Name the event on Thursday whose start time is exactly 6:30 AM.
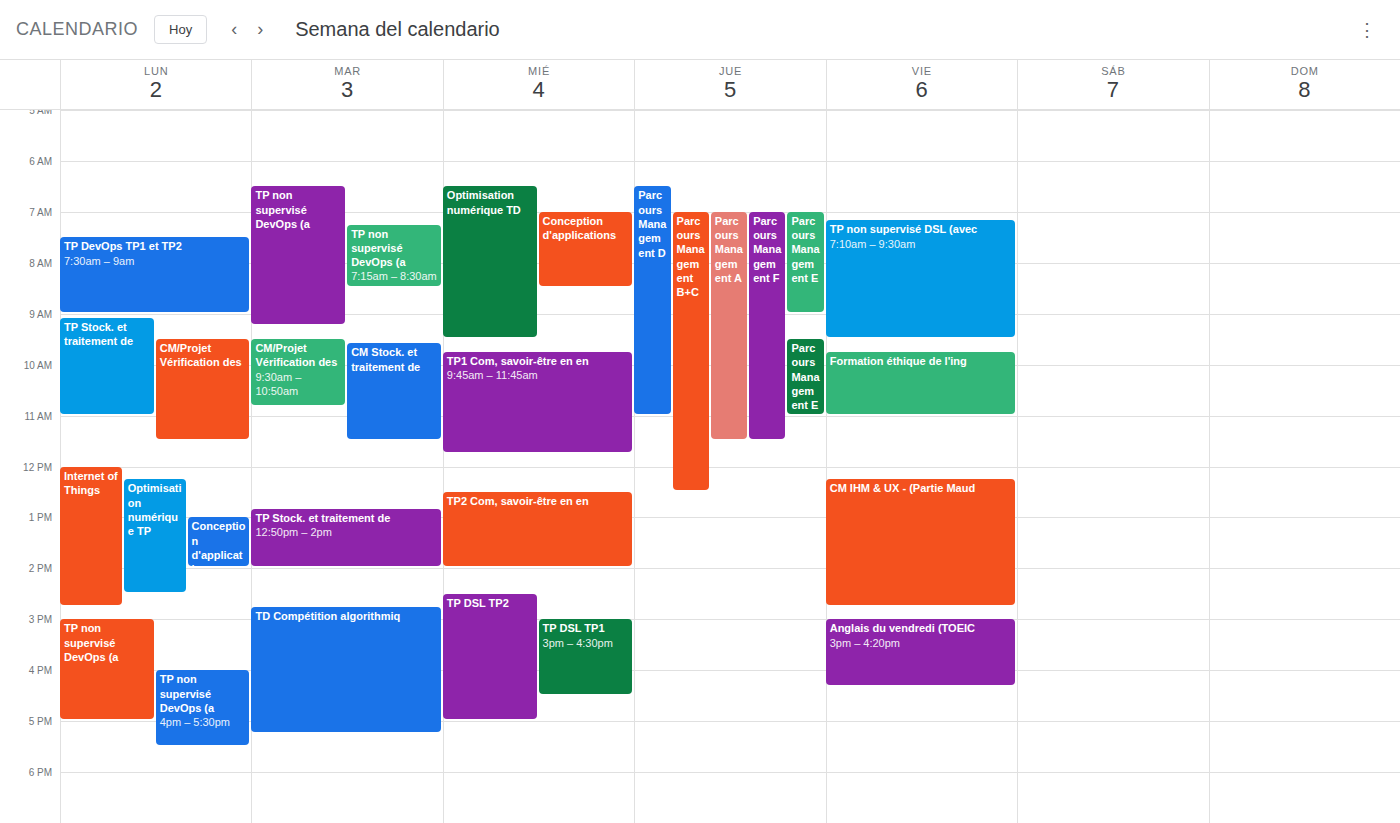
"Parcours Management D"